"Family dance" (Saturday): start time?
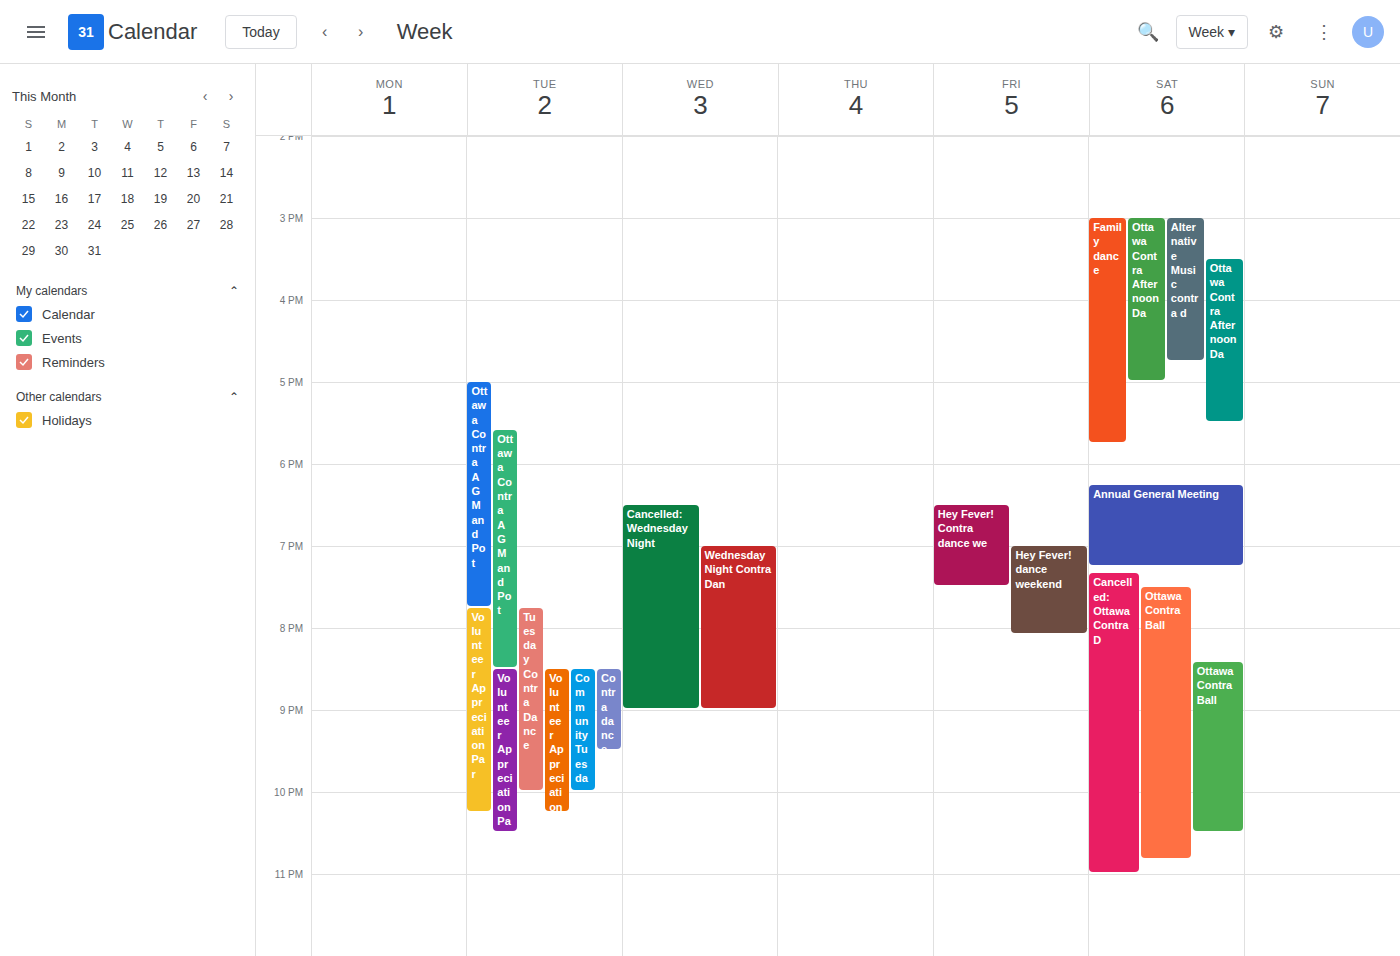
3:00 PM